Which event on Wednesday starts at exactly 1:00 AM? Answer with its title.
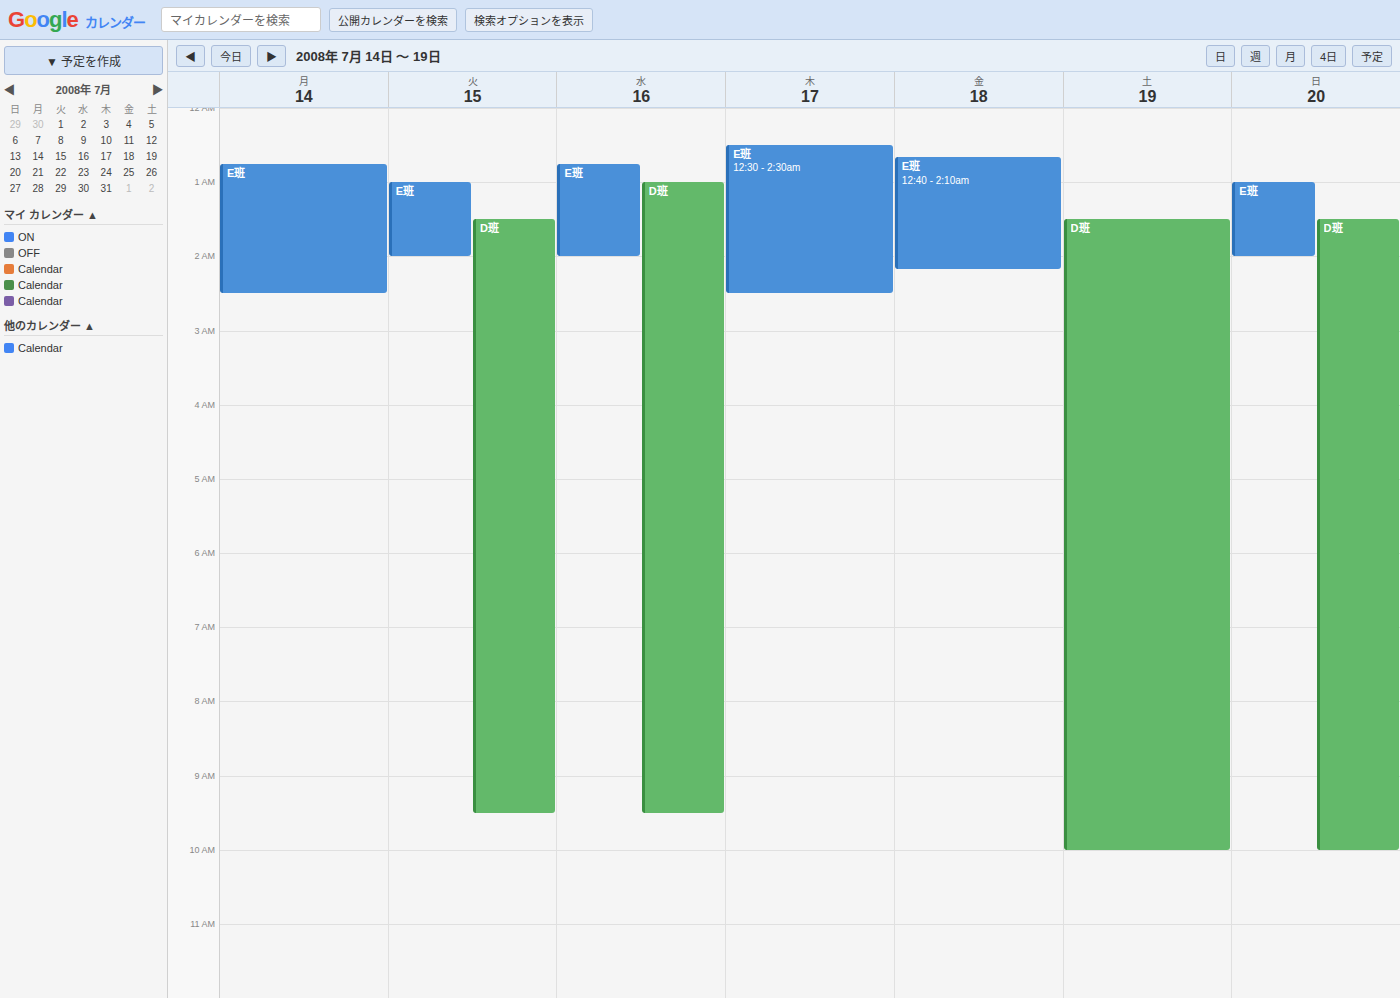
"D班"